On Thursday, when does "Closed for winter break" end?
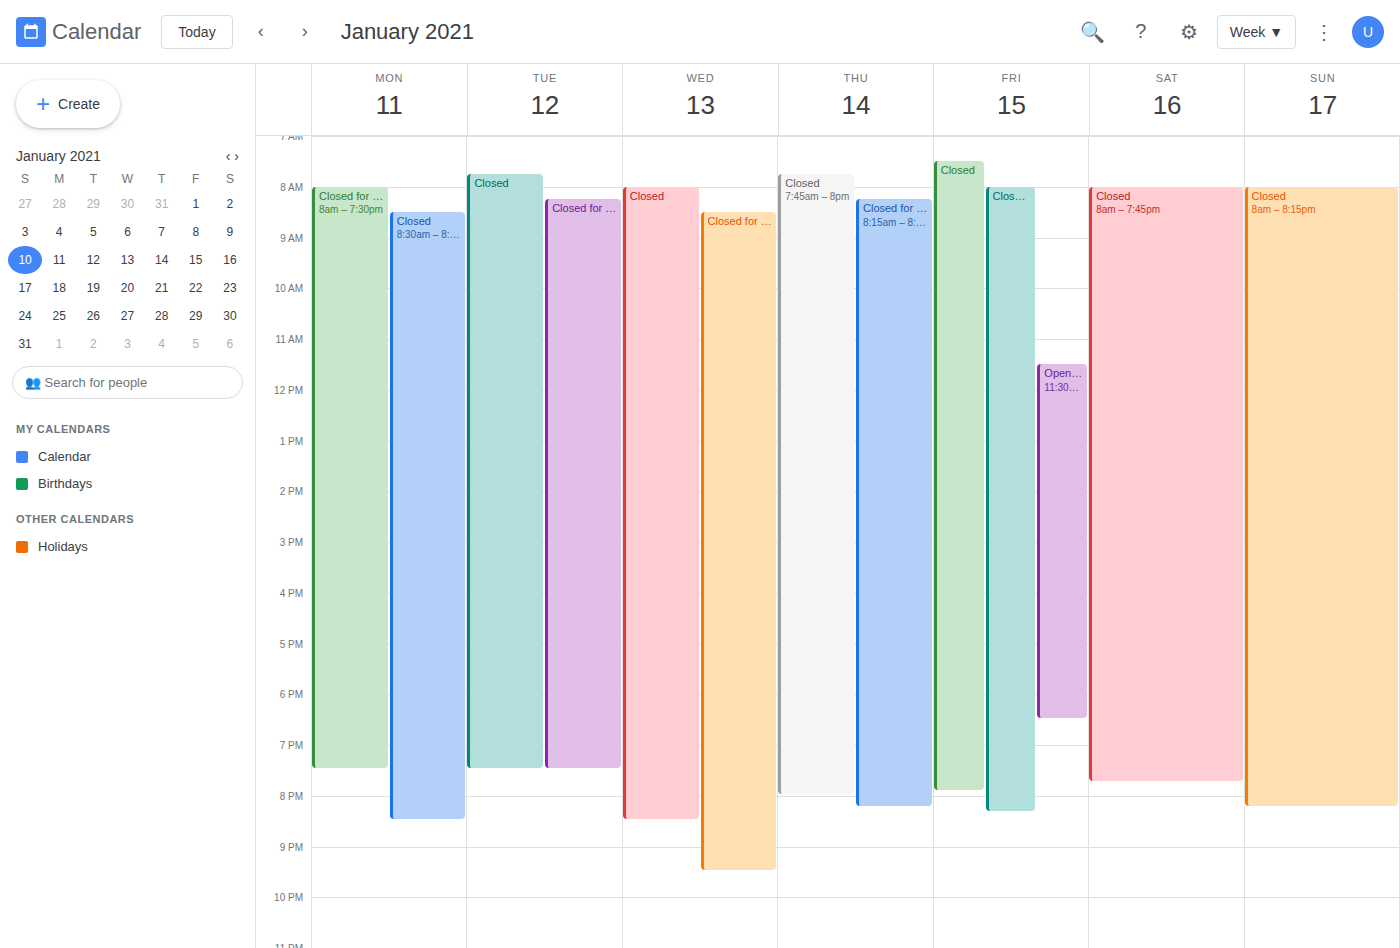
20:15